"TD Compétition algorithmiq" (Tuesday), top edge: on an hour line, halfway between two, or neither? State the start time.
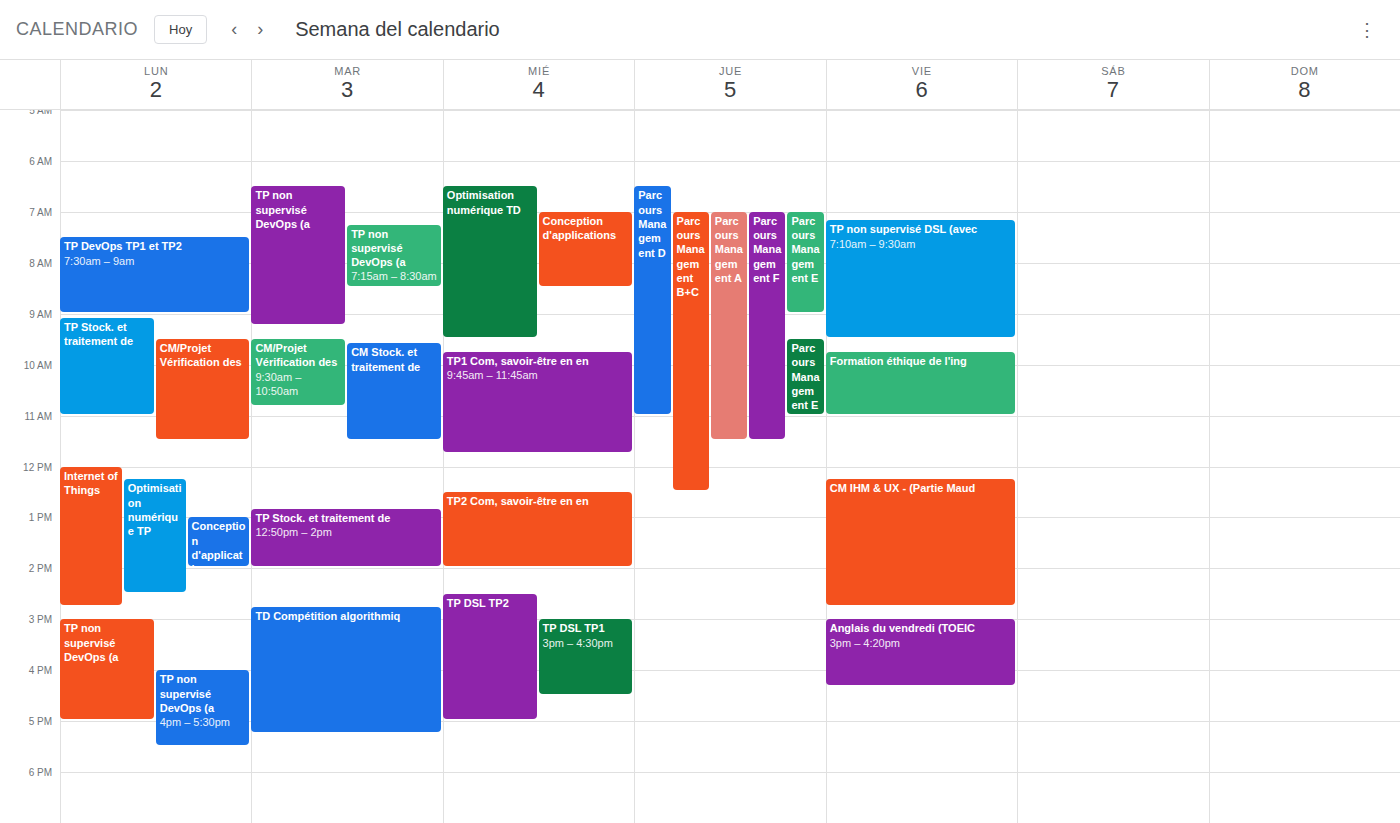
2:45 PM -- neither: three quarters of the way from the 2 PM line to the 3 PM line.